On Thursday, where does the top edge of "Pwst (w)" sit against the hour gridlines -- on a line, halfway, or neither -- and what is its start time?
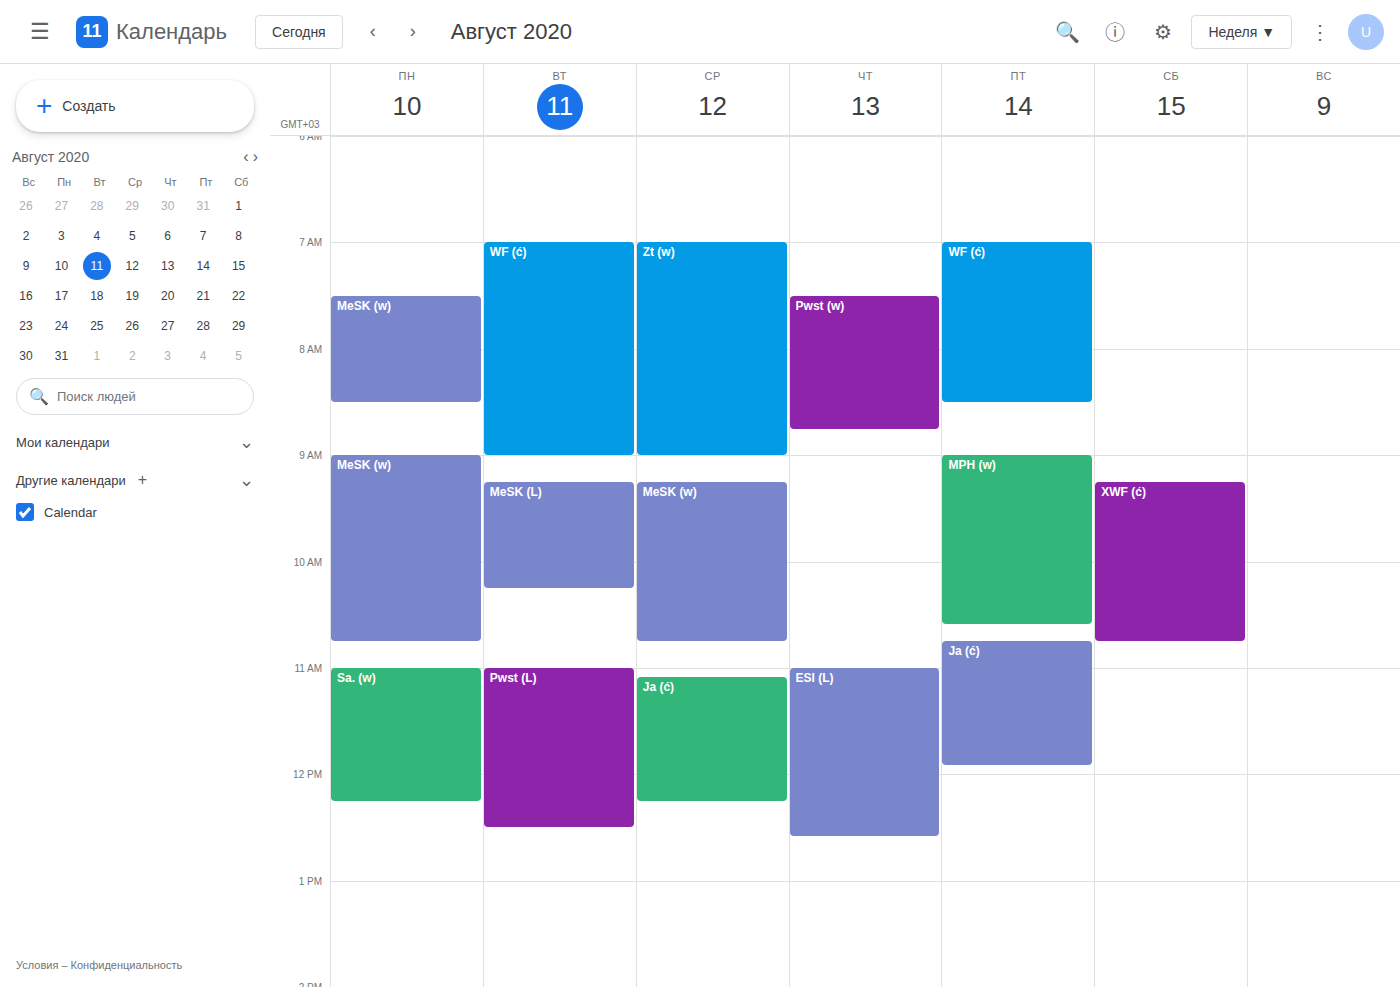
7:30 AM -- halfway between the 7 AM and 8 AM lines.